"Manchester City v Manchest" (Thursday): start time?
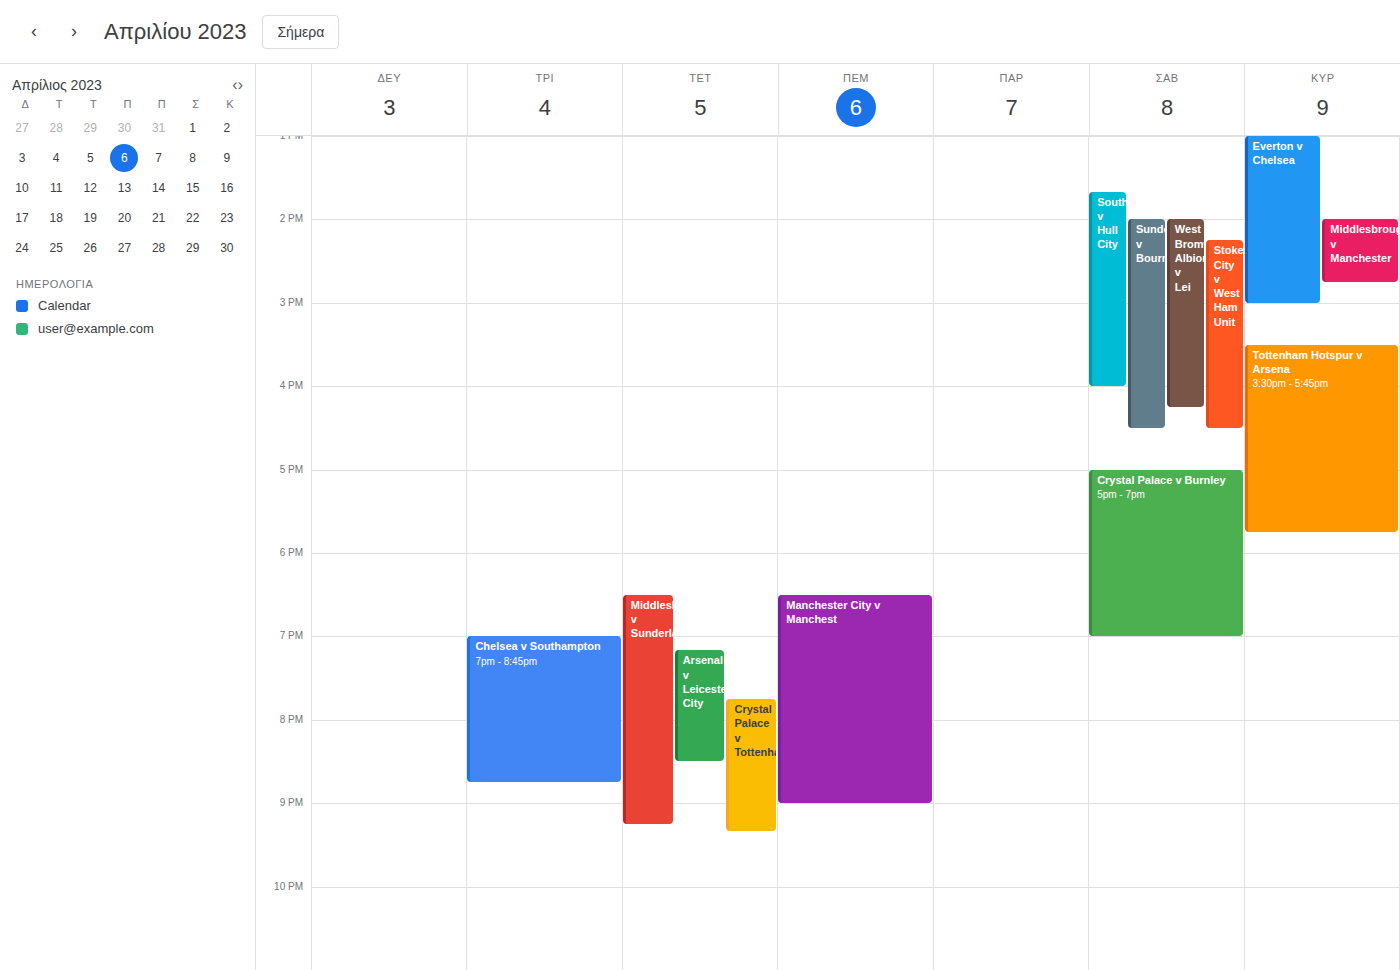
6:30 PM